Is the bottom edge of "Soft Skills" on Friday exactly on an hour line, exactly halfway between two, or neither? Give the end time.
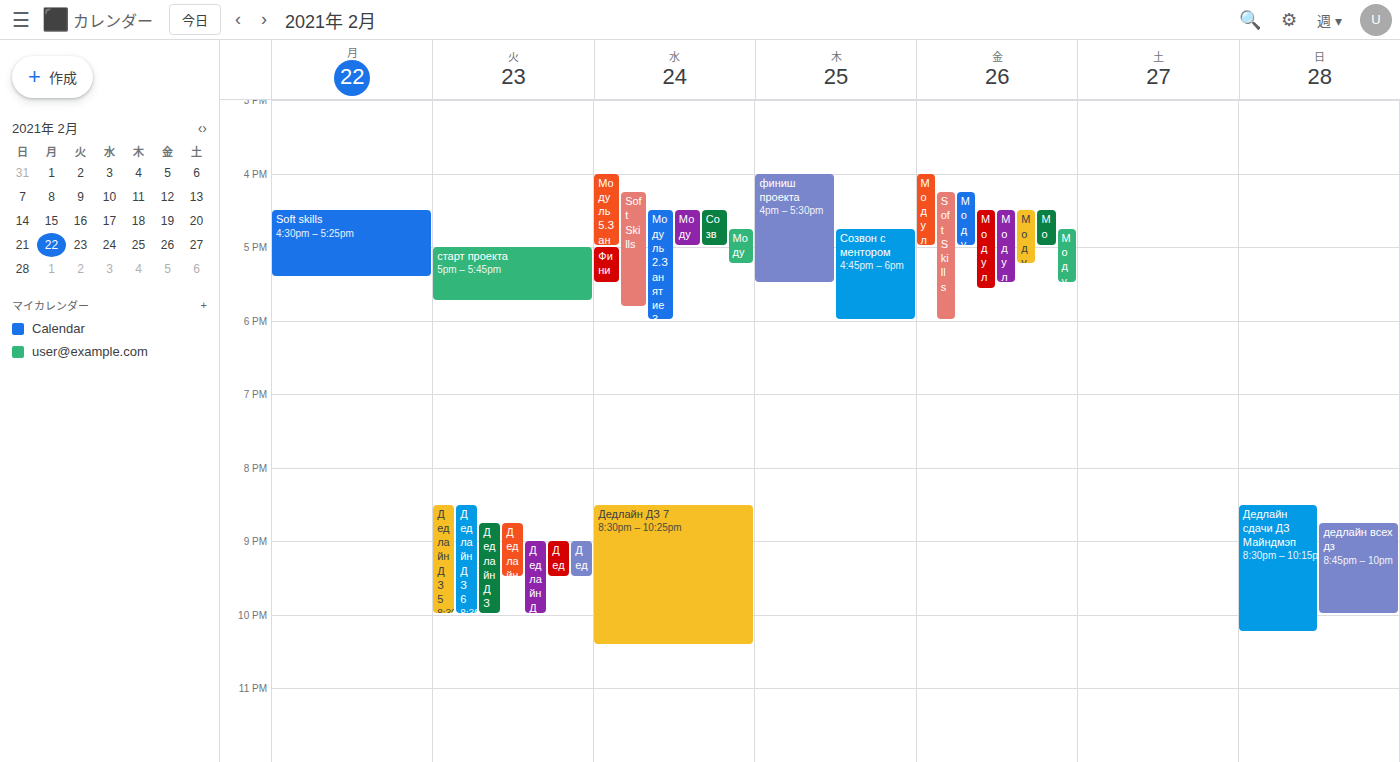
6:00 PM -- exactly on the 6 PM line.